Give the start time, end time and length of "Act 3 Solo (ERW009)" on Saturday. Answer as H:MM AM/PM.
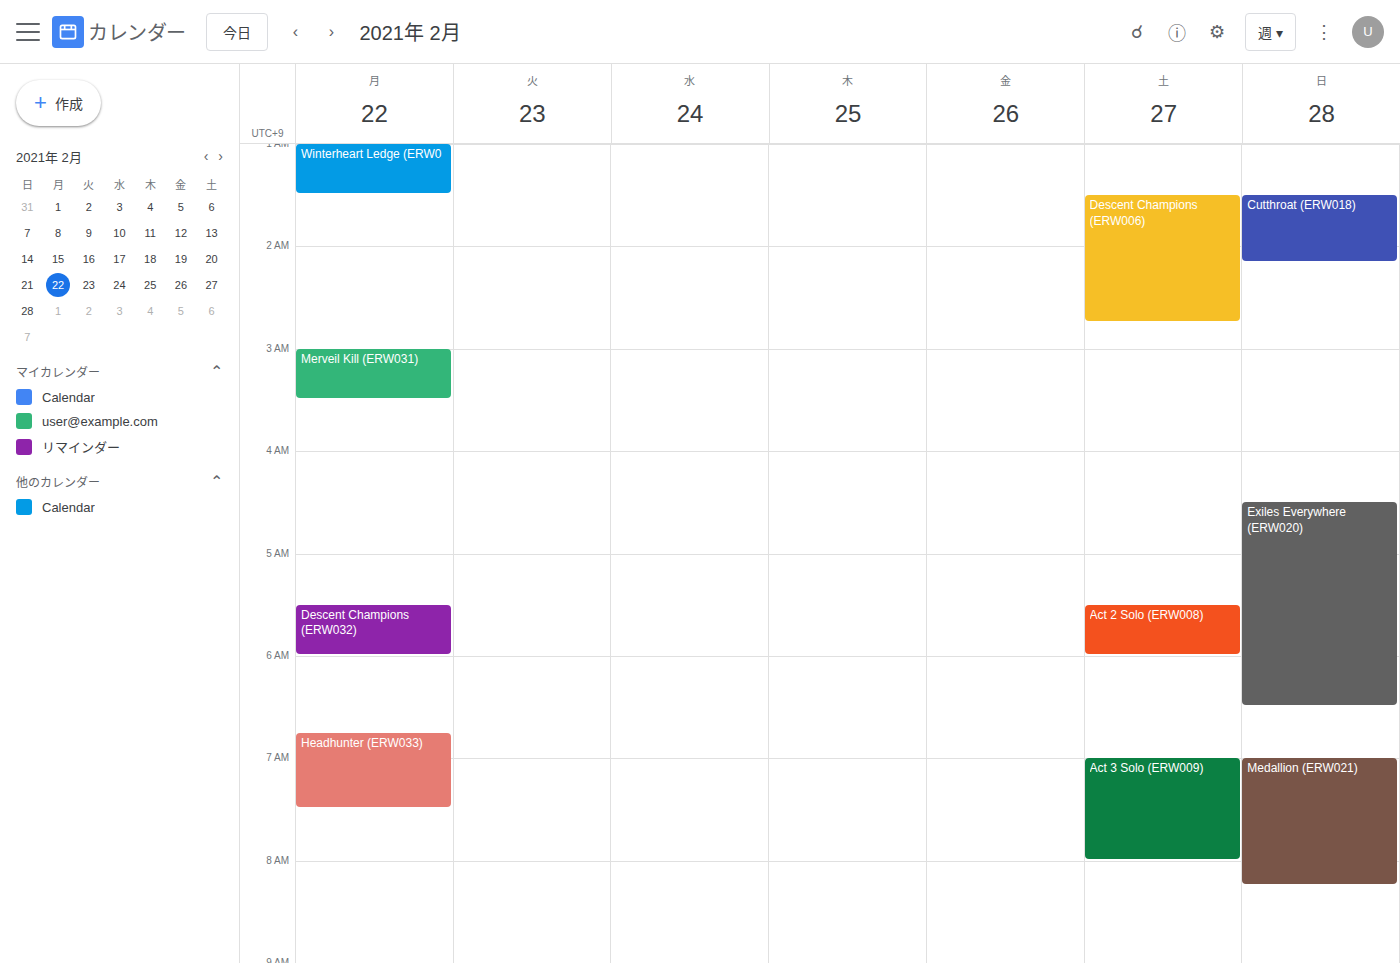
7:00 AM to 8:00 AM, 1 hour